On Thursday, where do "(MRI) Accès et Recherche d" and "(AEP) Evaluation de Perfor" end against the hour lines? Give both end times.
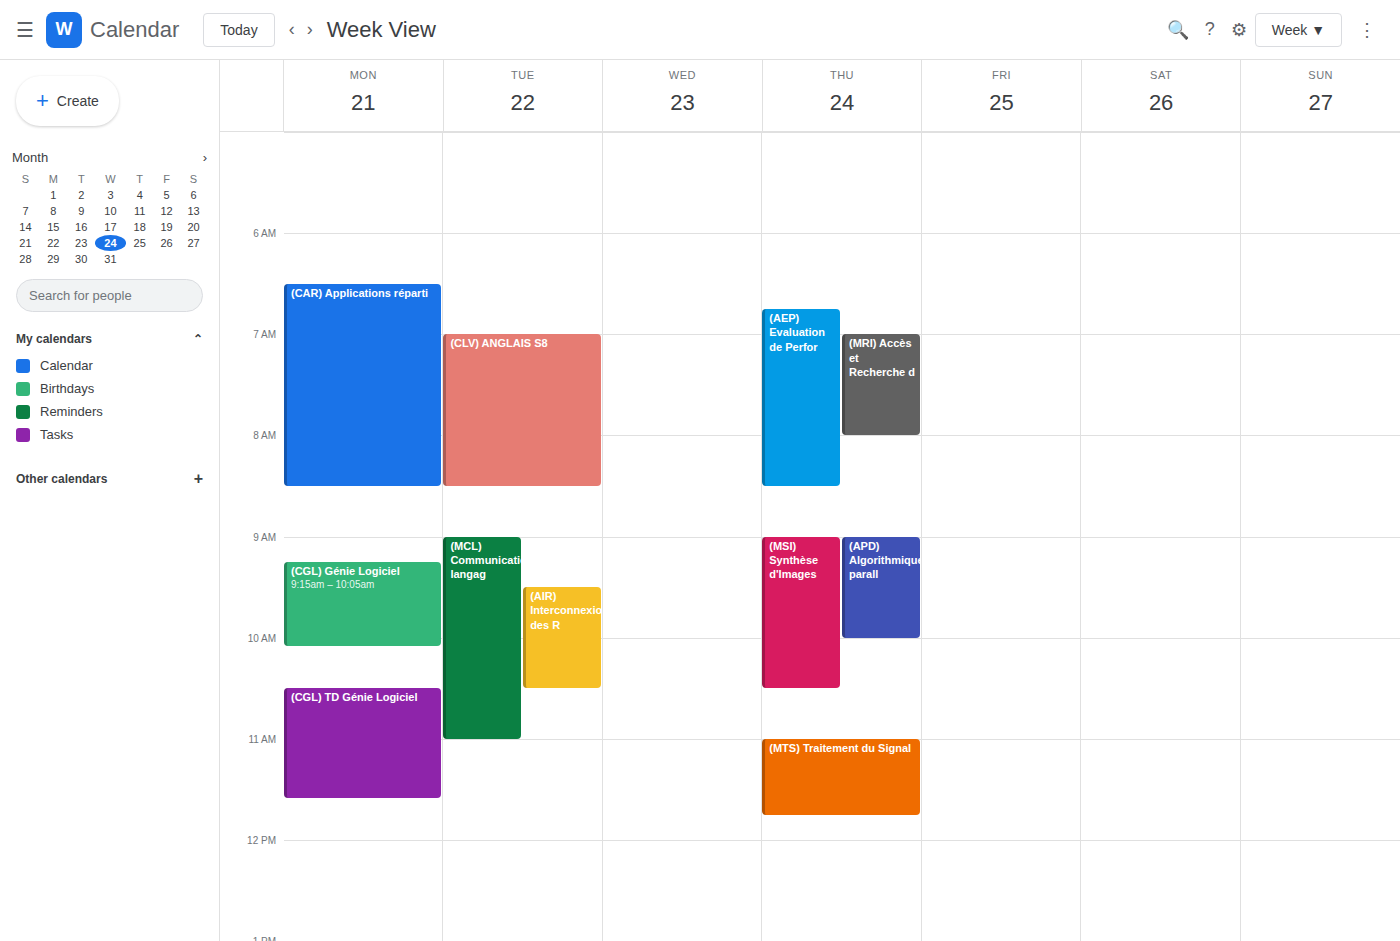
"(MRI) Accès et Recherche d": 8:00 AM, exactly on the 8 AM line. "(AEP) Evaluation de Perfor": 8:30 AM, halfway between the 8 AM and 9 AM lines.